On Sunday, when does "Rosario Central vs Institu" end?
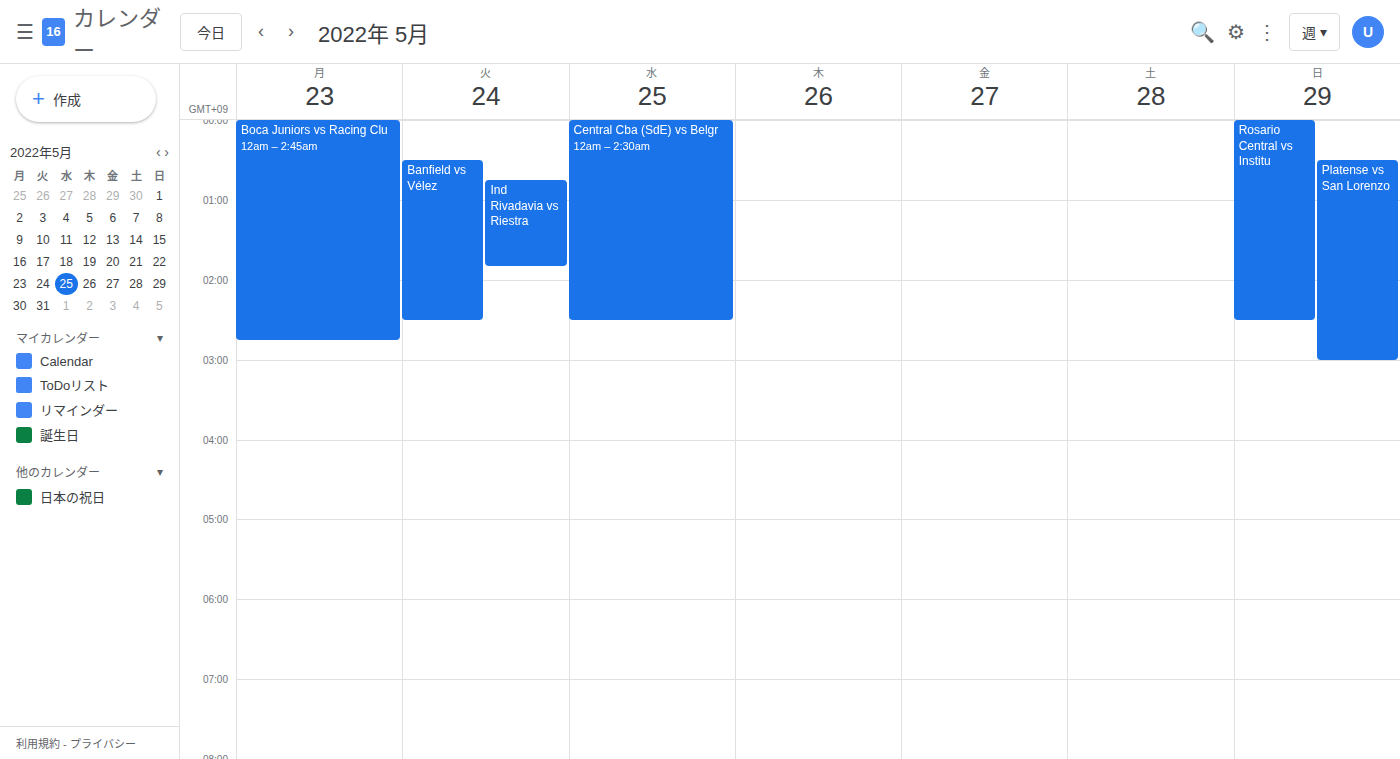
2:30 AM